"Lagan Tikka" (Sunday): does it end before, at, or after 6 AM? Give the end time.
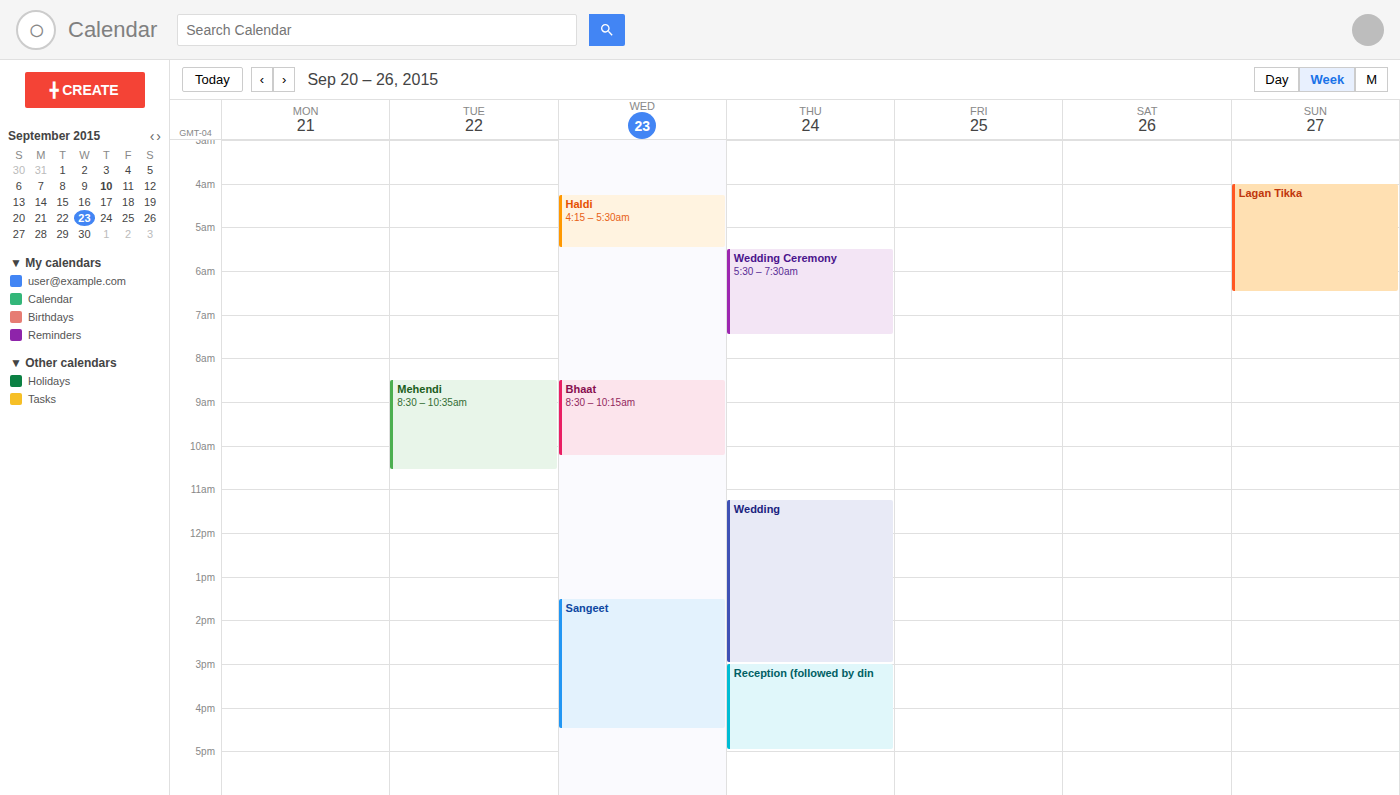
6:30 AM -- after 6 AM, 30 minutes below the 6 AM line.